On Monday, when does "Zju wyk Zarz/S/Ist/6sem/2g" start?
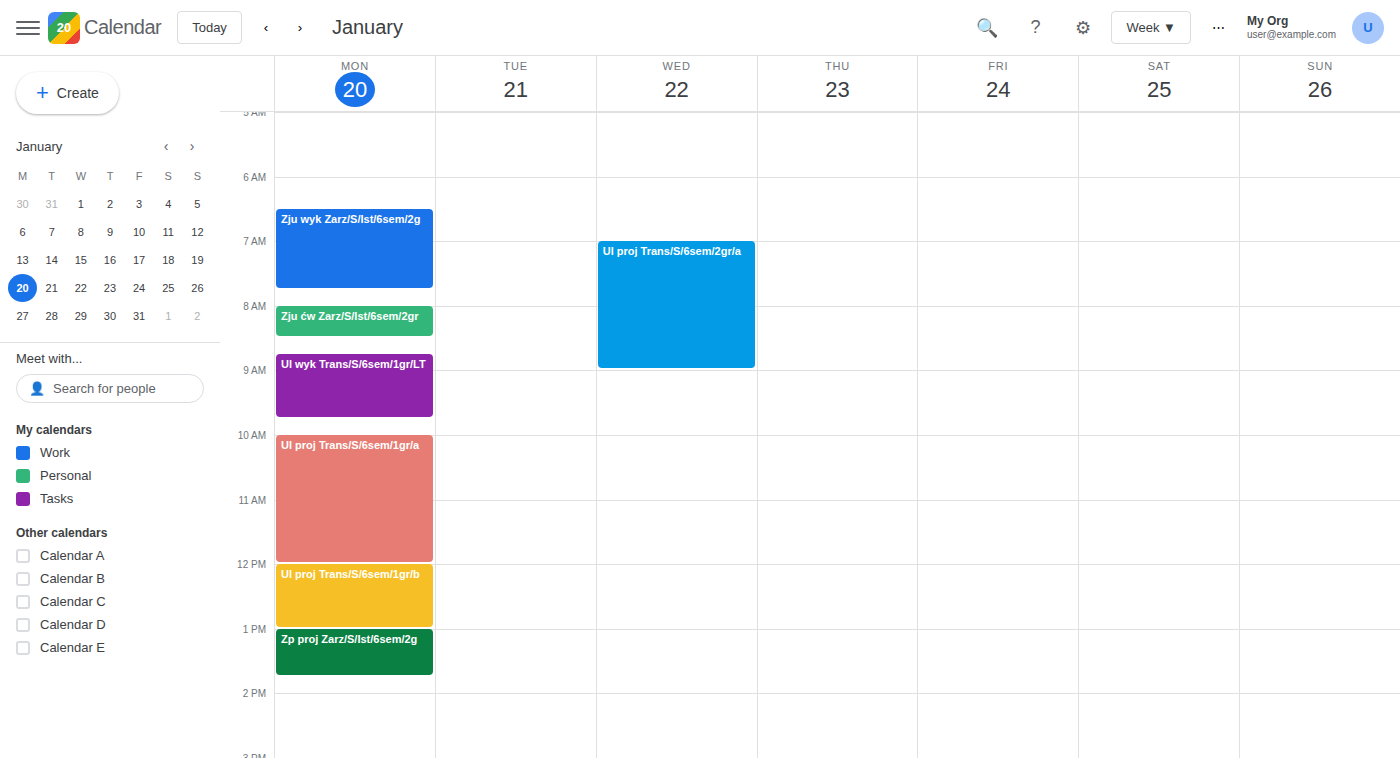
6:30 AM